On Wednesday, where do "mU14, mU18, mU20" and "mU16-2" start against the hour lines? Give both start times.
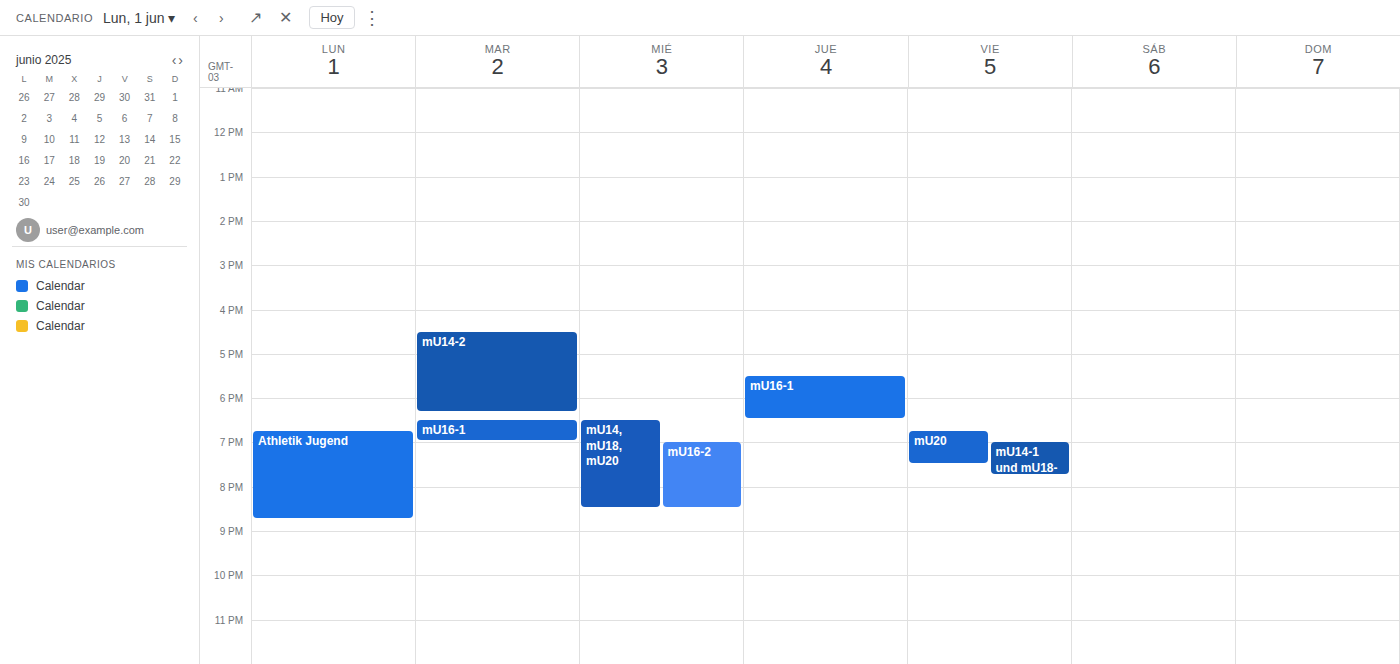
"mU14, mU18, mU20": 6:30 PM, halfway between the 6 PM and 7 PM lines. "mU16-2": 7:00 PM, exactly on the 7 PM line.